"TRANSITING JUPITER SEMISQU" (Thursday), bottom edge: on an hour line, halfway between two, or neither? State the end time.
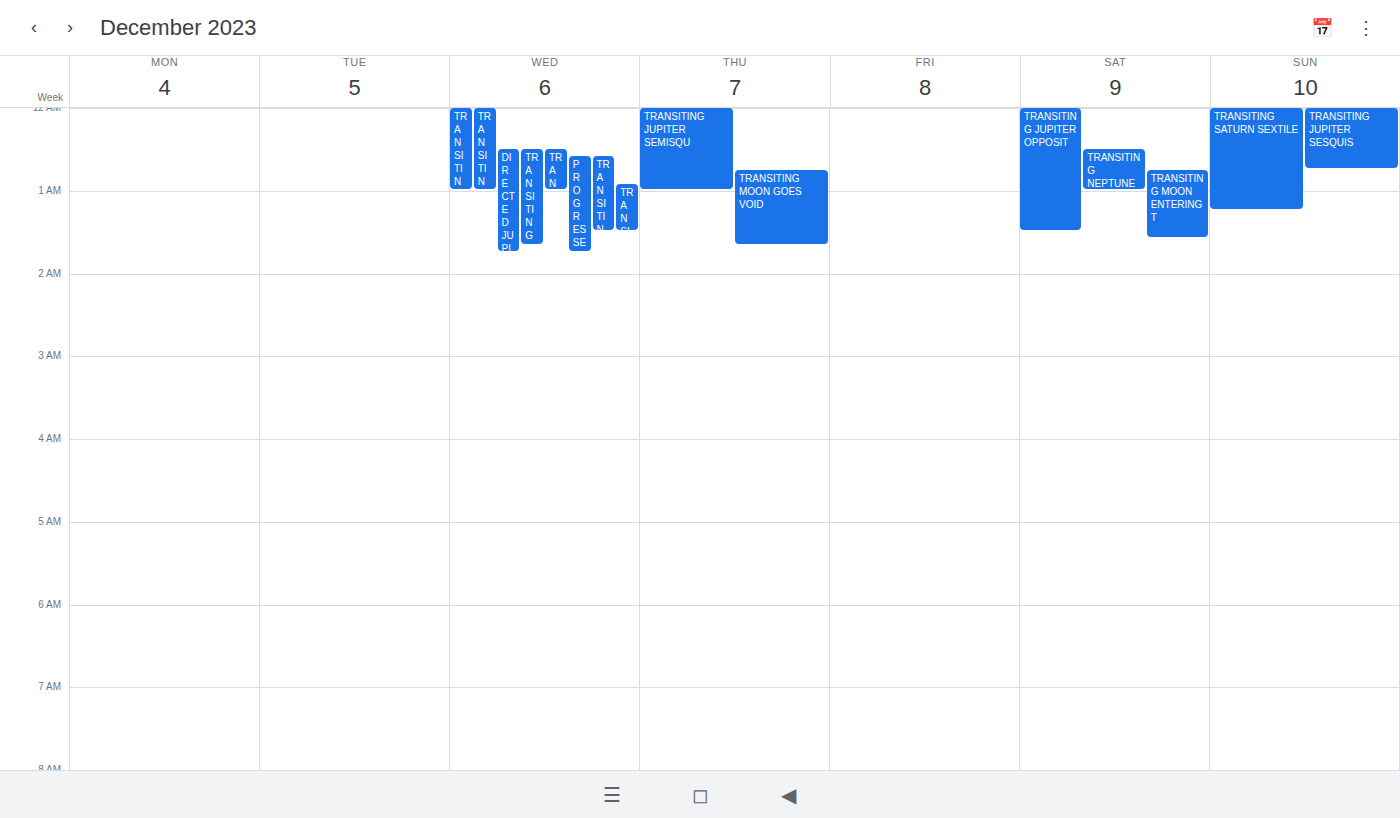
1:00 AM -- exactly on the 1 AM line.